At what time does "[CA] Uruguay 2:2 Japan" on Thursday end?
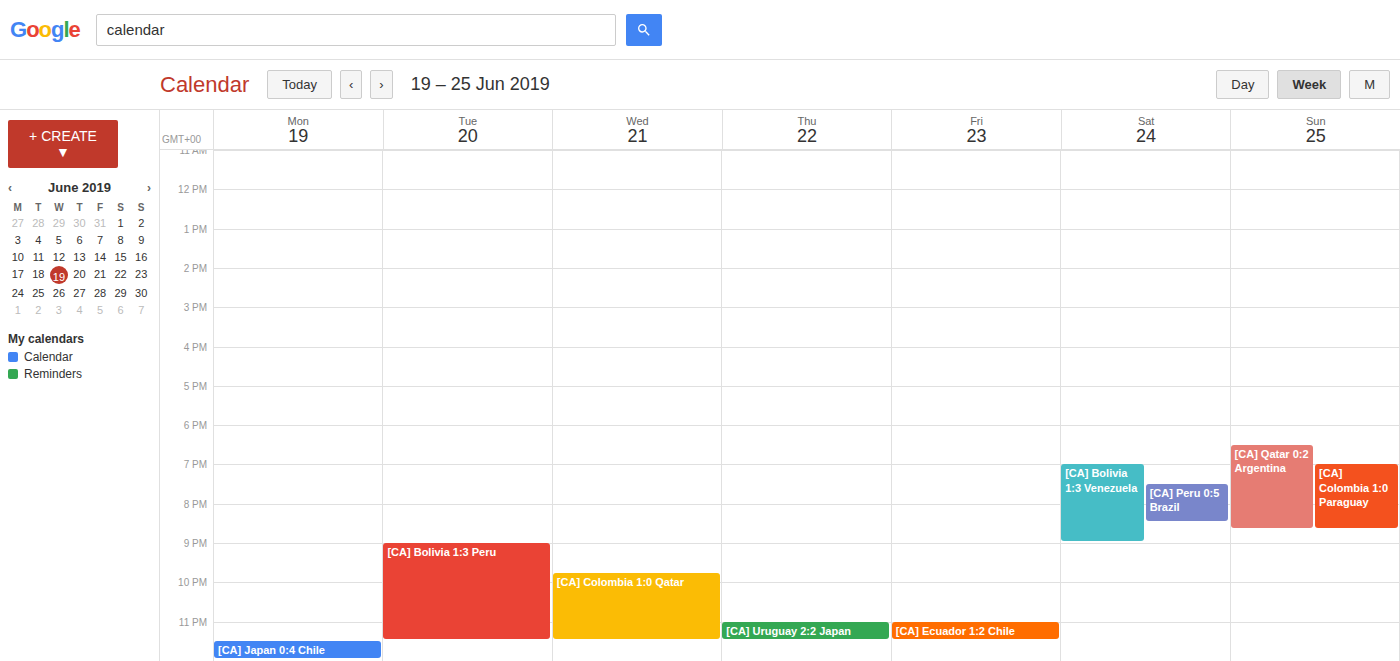
11:30 PM